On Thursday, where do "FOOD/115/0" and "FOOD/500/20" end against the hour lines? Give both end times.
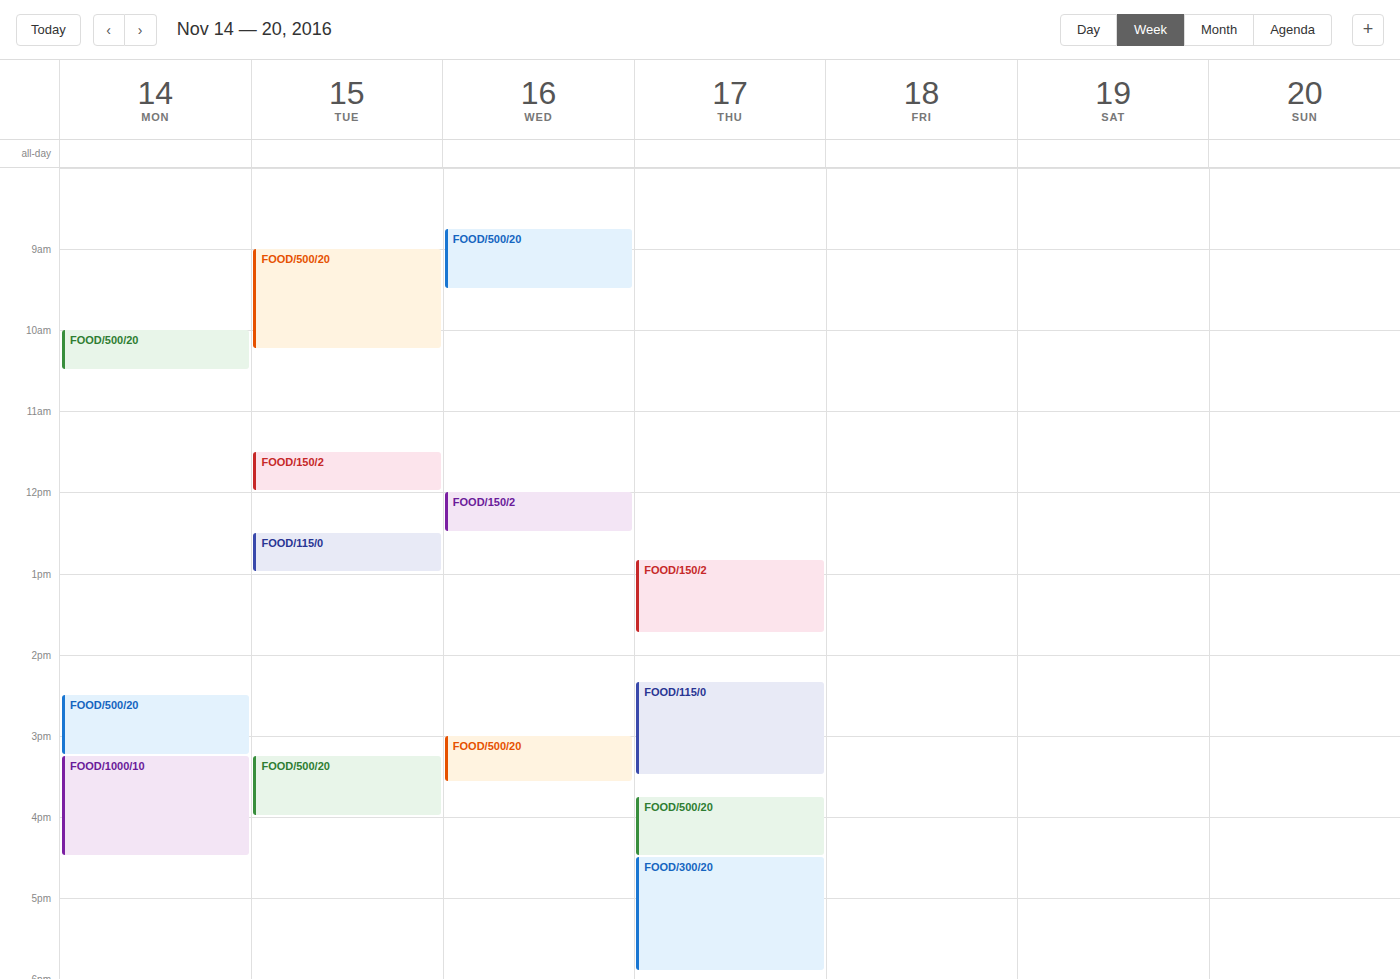
"FOOD/115/0": 3:30 PM, halfway between the 3 PM and 4 PM lines. "FOOD/500/20": 4:30 PM, halfway between the 4 PM and 5 PM lines.